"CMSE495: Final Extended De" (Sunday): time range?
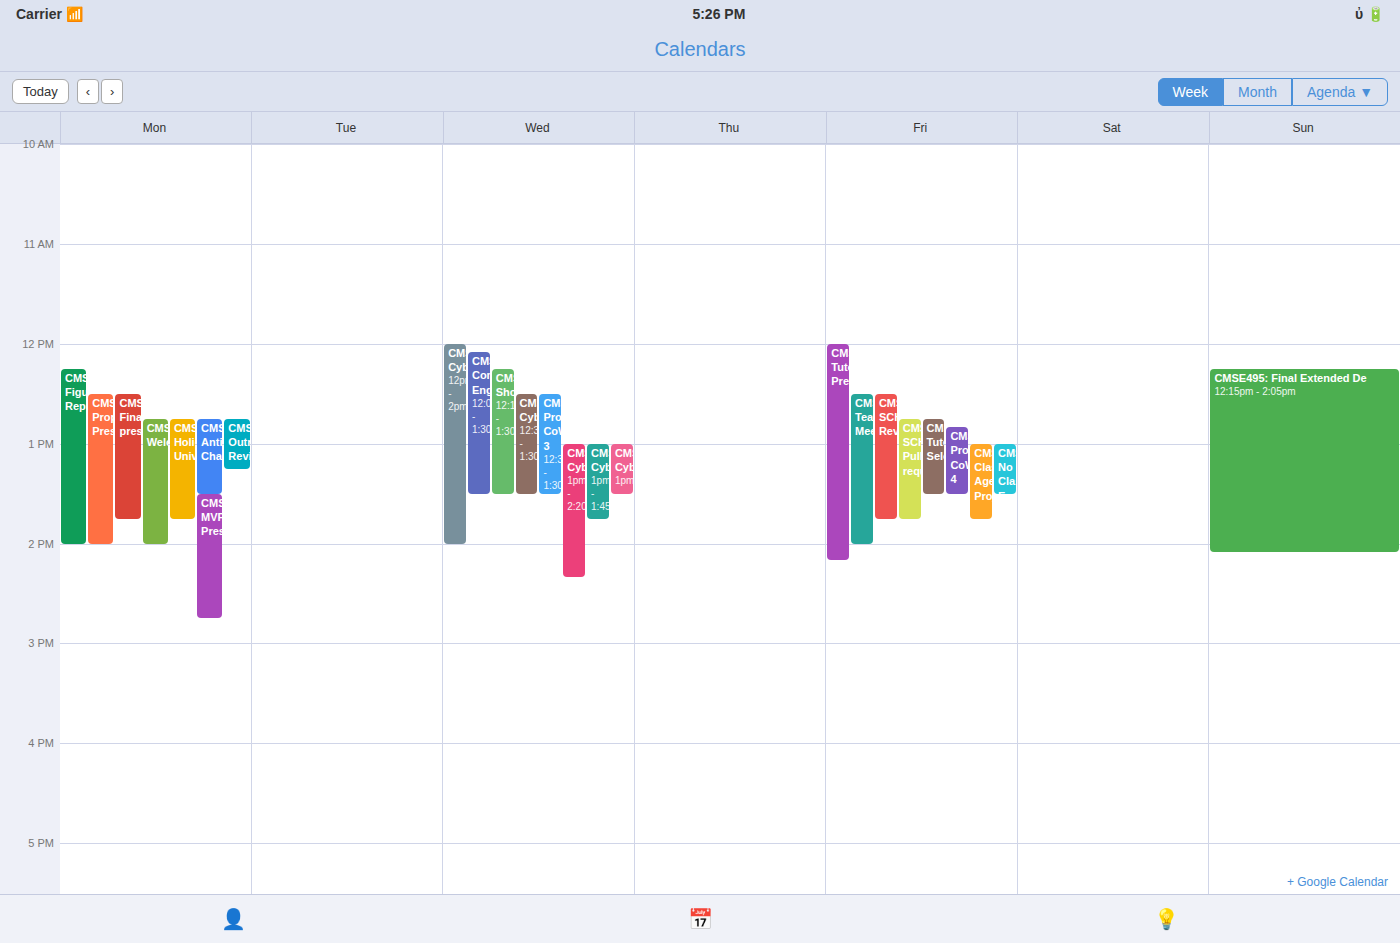
12:15 PM to 2:05 PM